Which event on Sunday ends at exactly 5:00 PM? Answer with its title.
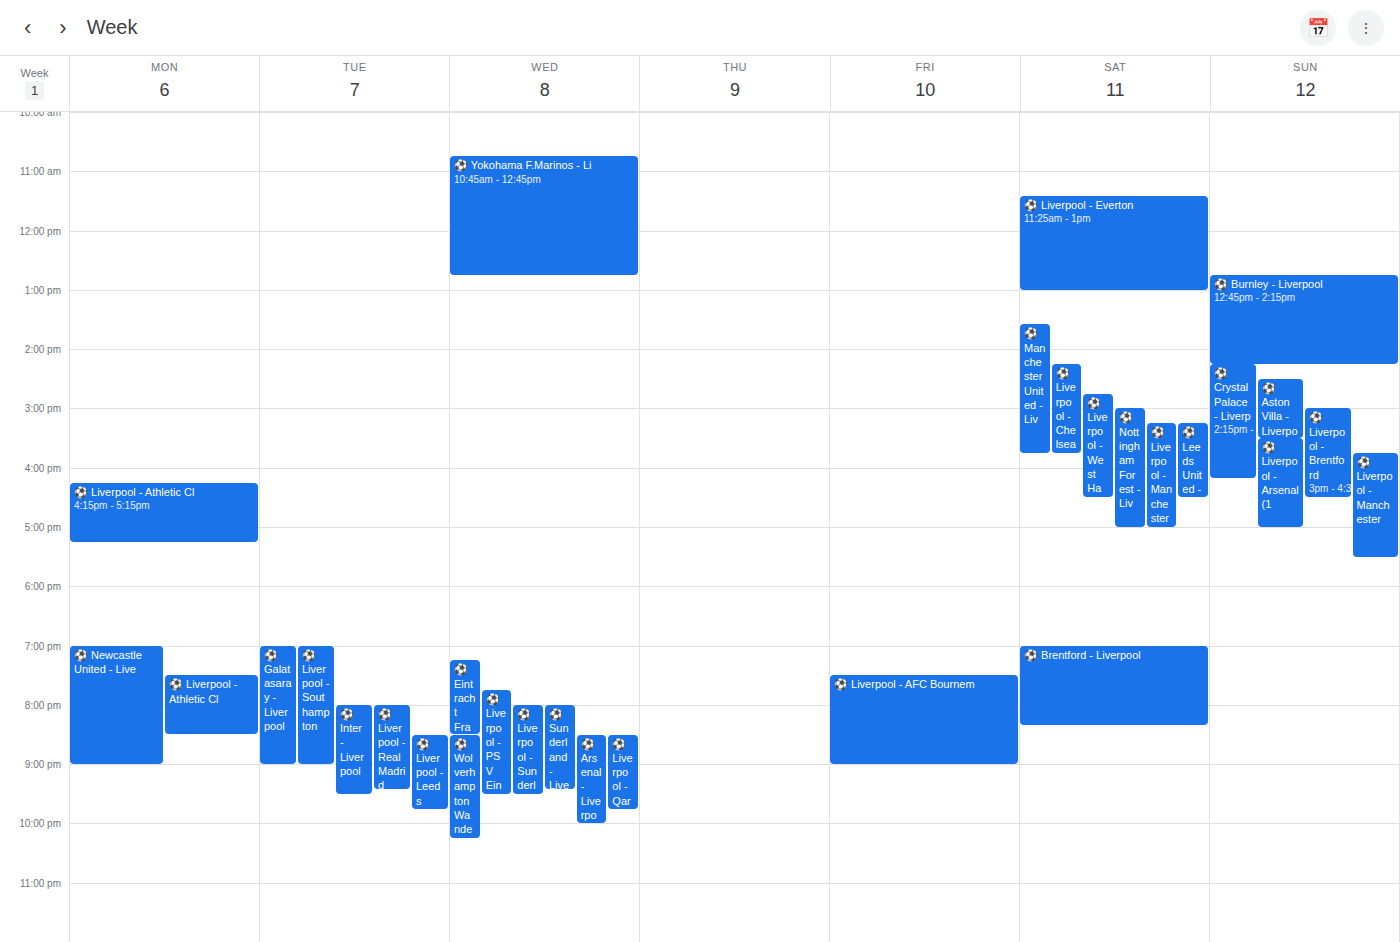
"⚽️ Liverpool - Arsenal (1"